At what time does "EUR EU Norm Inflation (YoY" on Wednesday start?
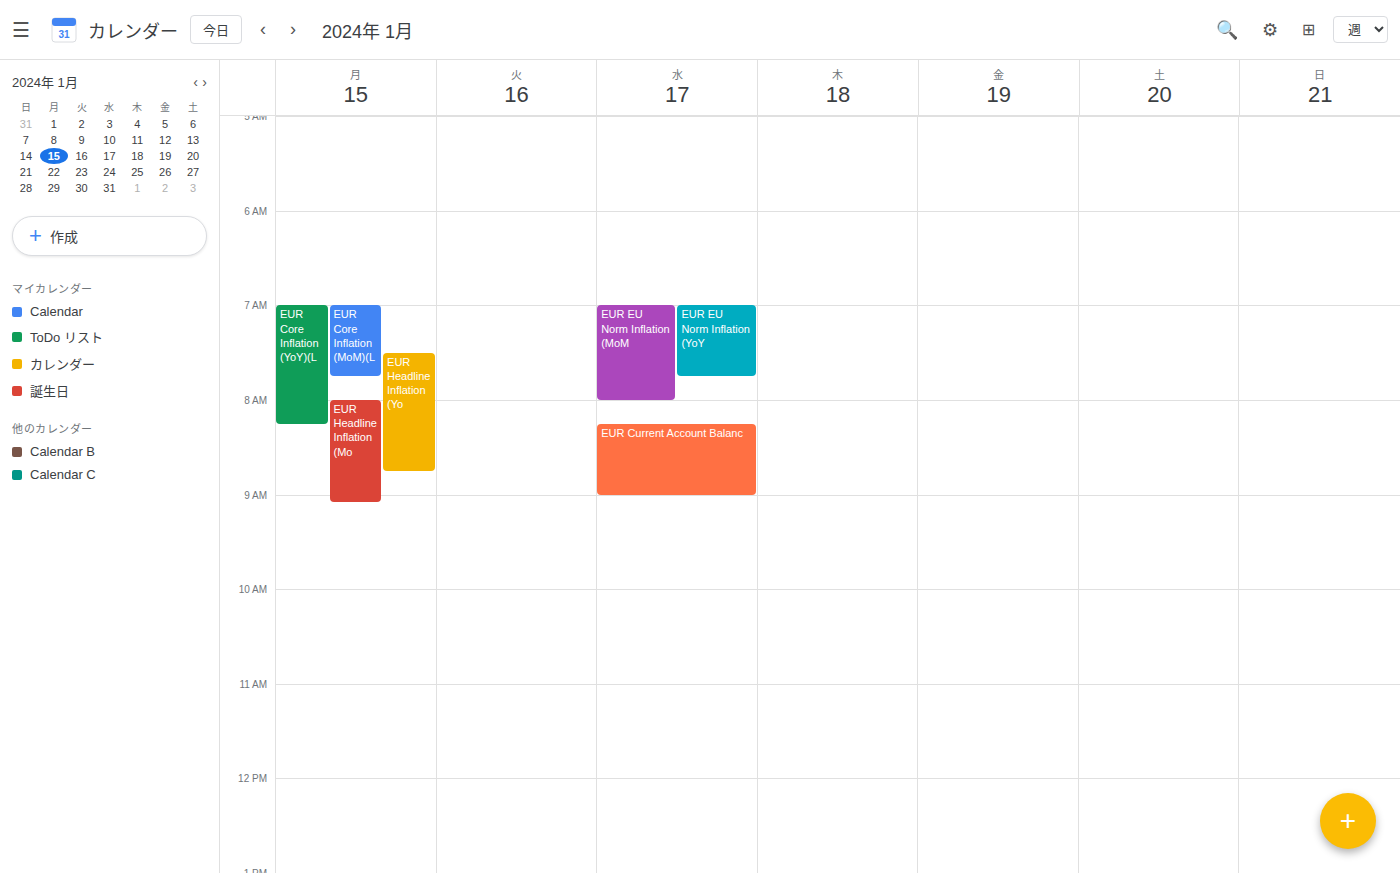
07:00